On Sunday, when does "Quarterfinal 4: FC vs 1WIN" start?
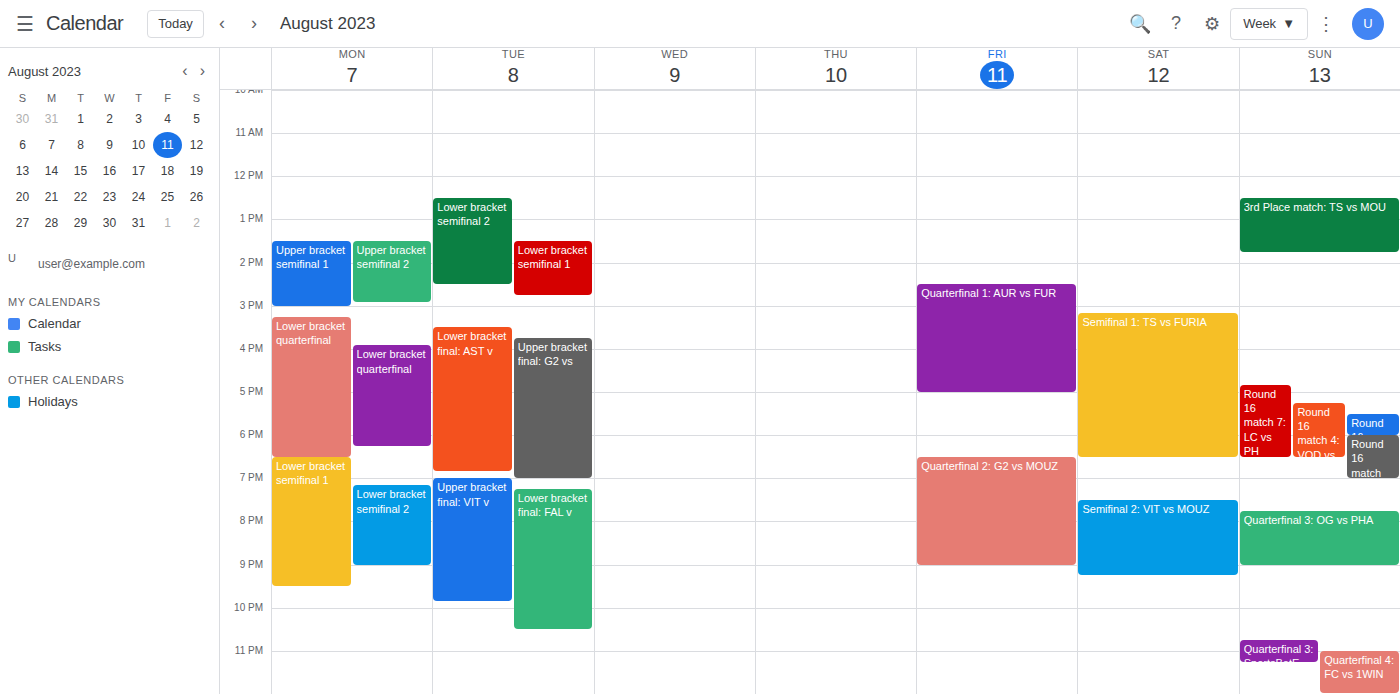
11:00 PM